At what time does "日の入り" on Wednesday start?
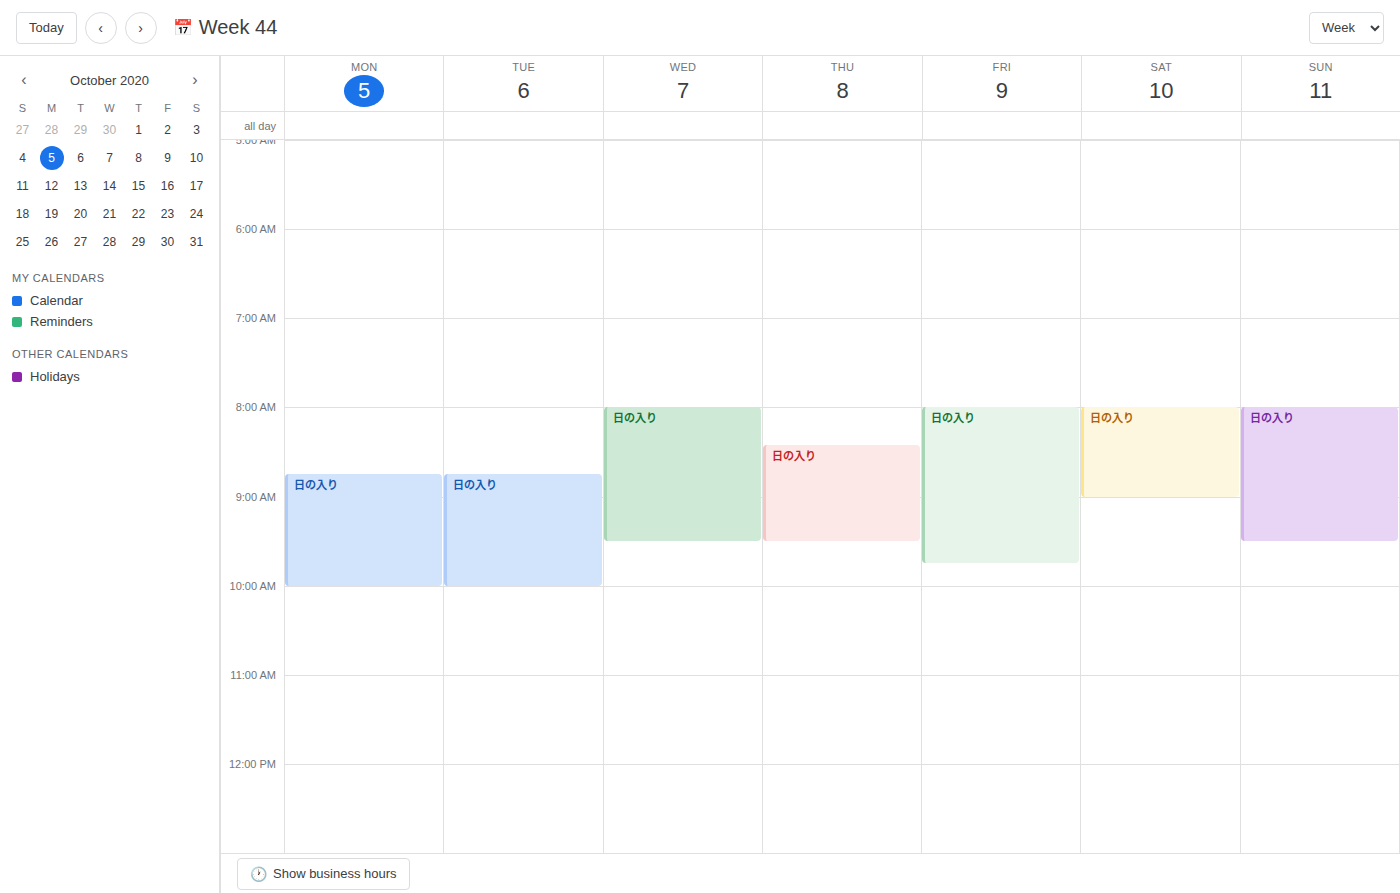
8:00 AM